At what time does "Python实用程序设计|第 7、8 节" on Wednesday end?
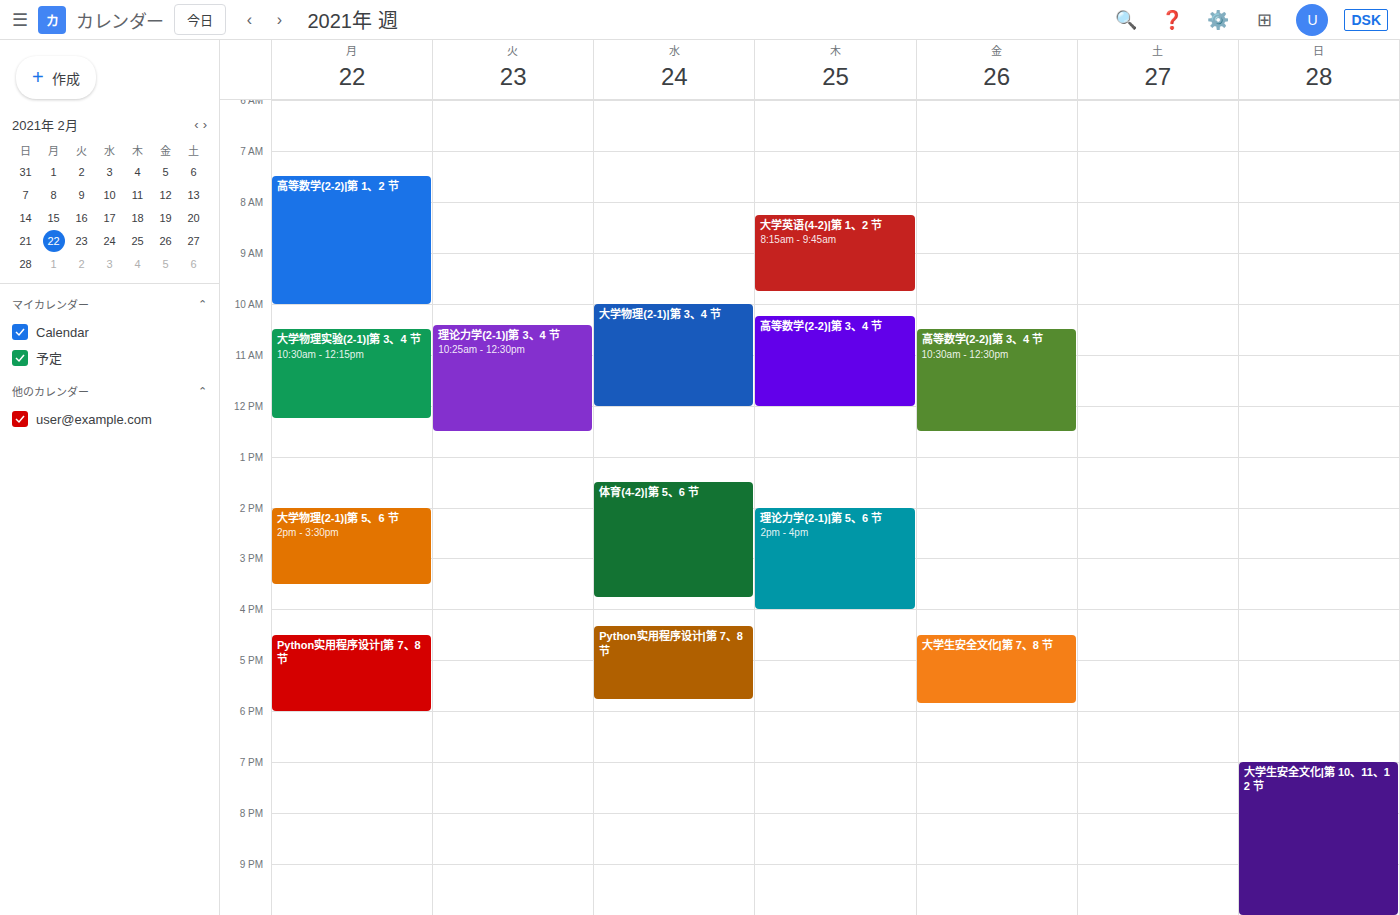
5:45 PM